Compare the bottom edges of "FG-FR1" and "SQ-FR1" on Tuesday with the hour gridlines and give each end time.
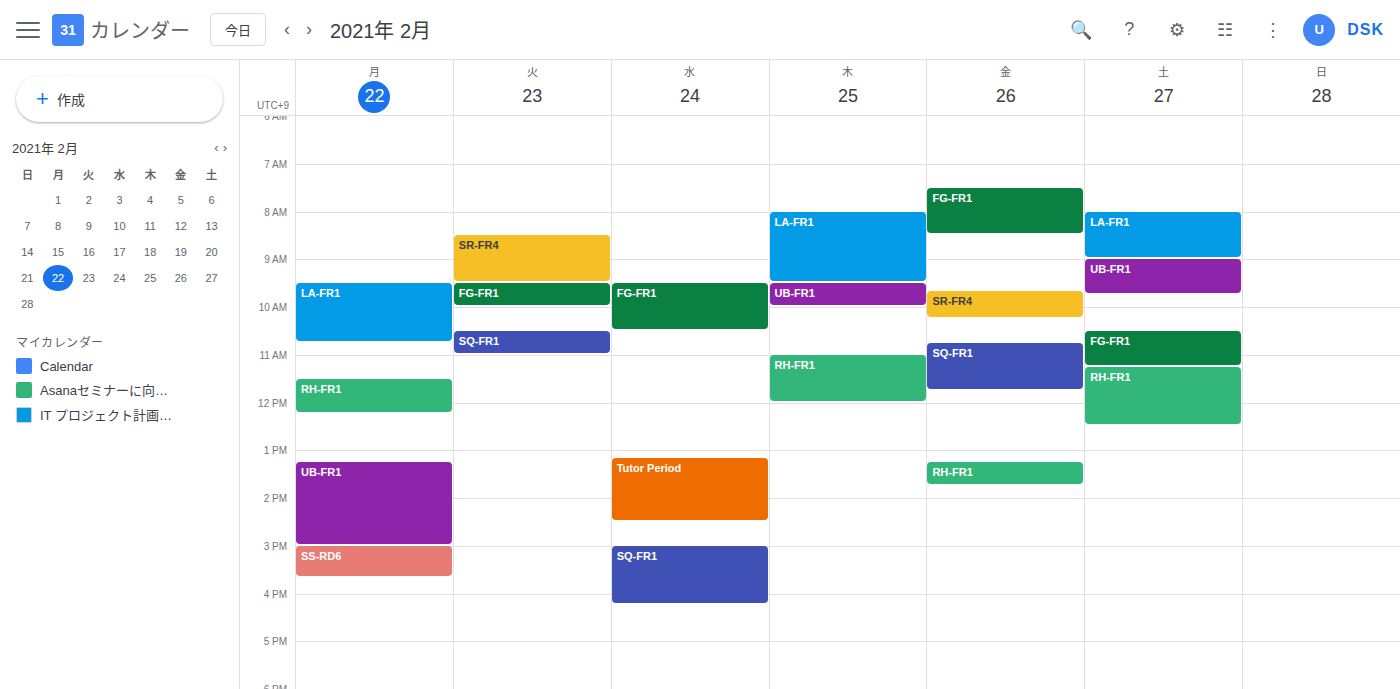
"FG-FR1": 10:00 AM, exactly on the 10 AM line. "SQ-FR1": 11:00 AM, exactly on the 11 AM line.